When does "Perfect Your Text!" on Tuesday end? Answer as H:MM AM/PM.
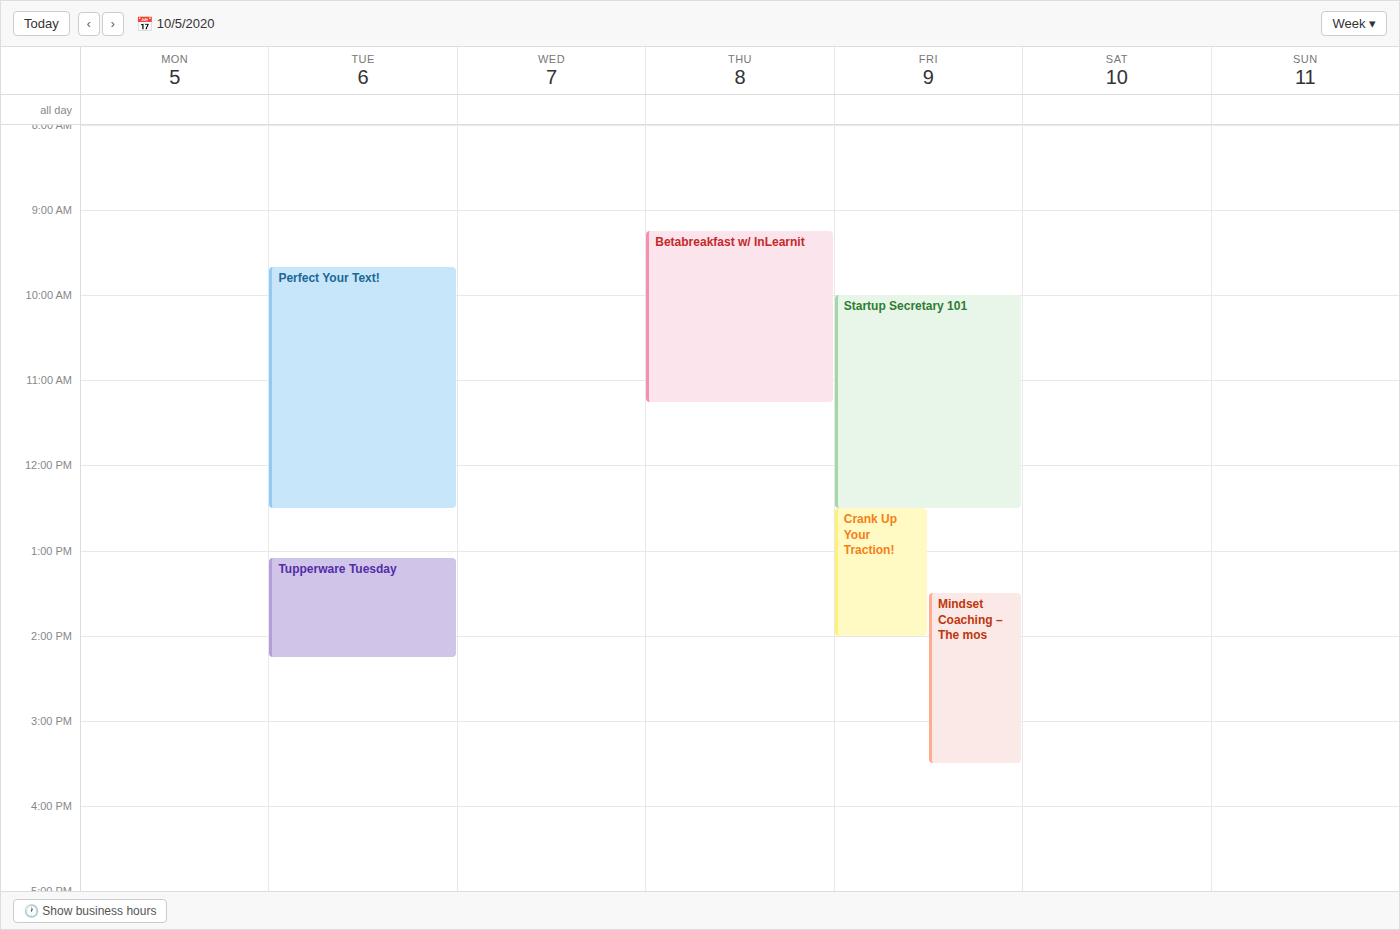
12:30 PM